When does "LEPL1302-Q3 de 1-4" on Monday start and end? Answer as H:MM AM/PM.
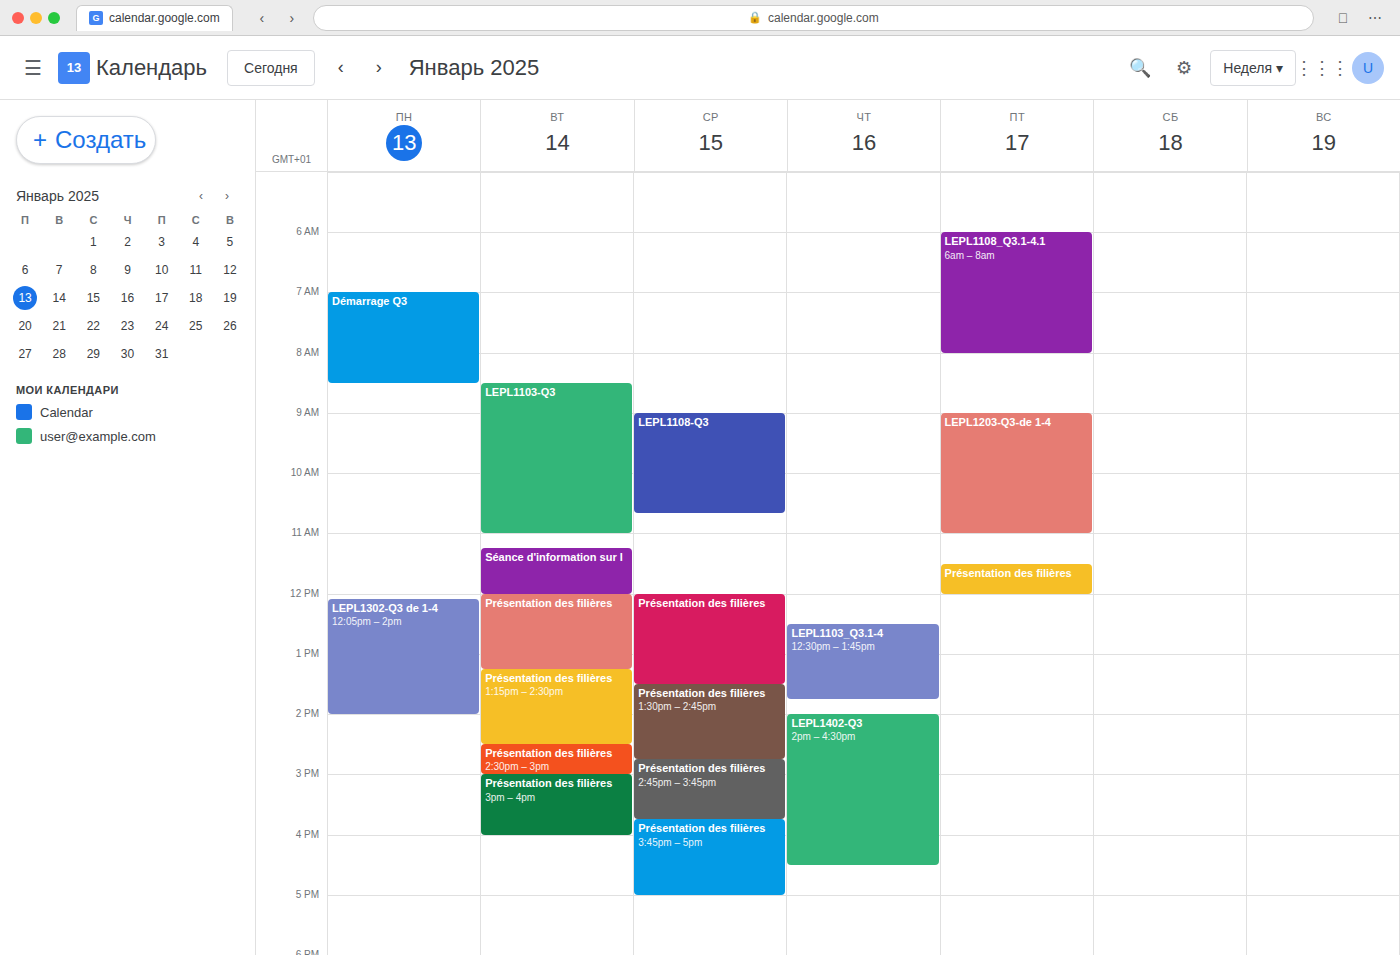
12:05 PM to 2:00 PM